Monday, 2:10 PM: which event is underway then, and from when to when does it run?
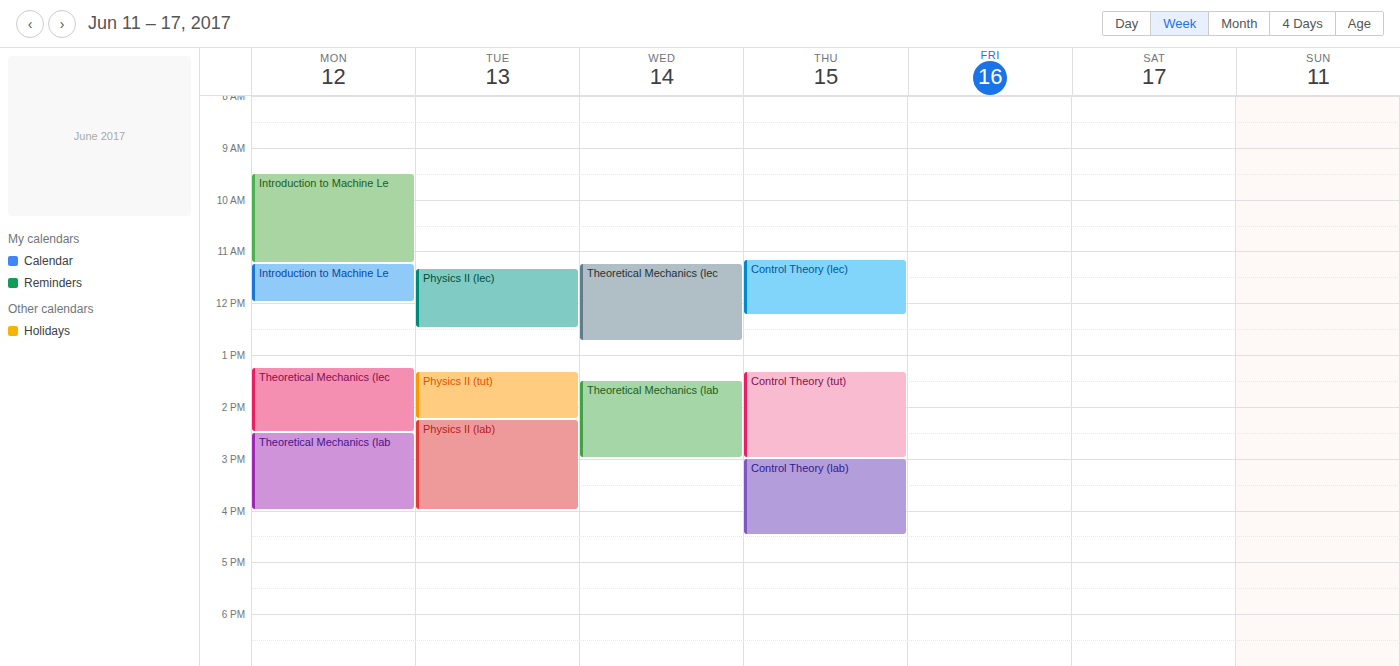
"Theoretical Mechanics (lec", 1:15 PM to 2:30 PM